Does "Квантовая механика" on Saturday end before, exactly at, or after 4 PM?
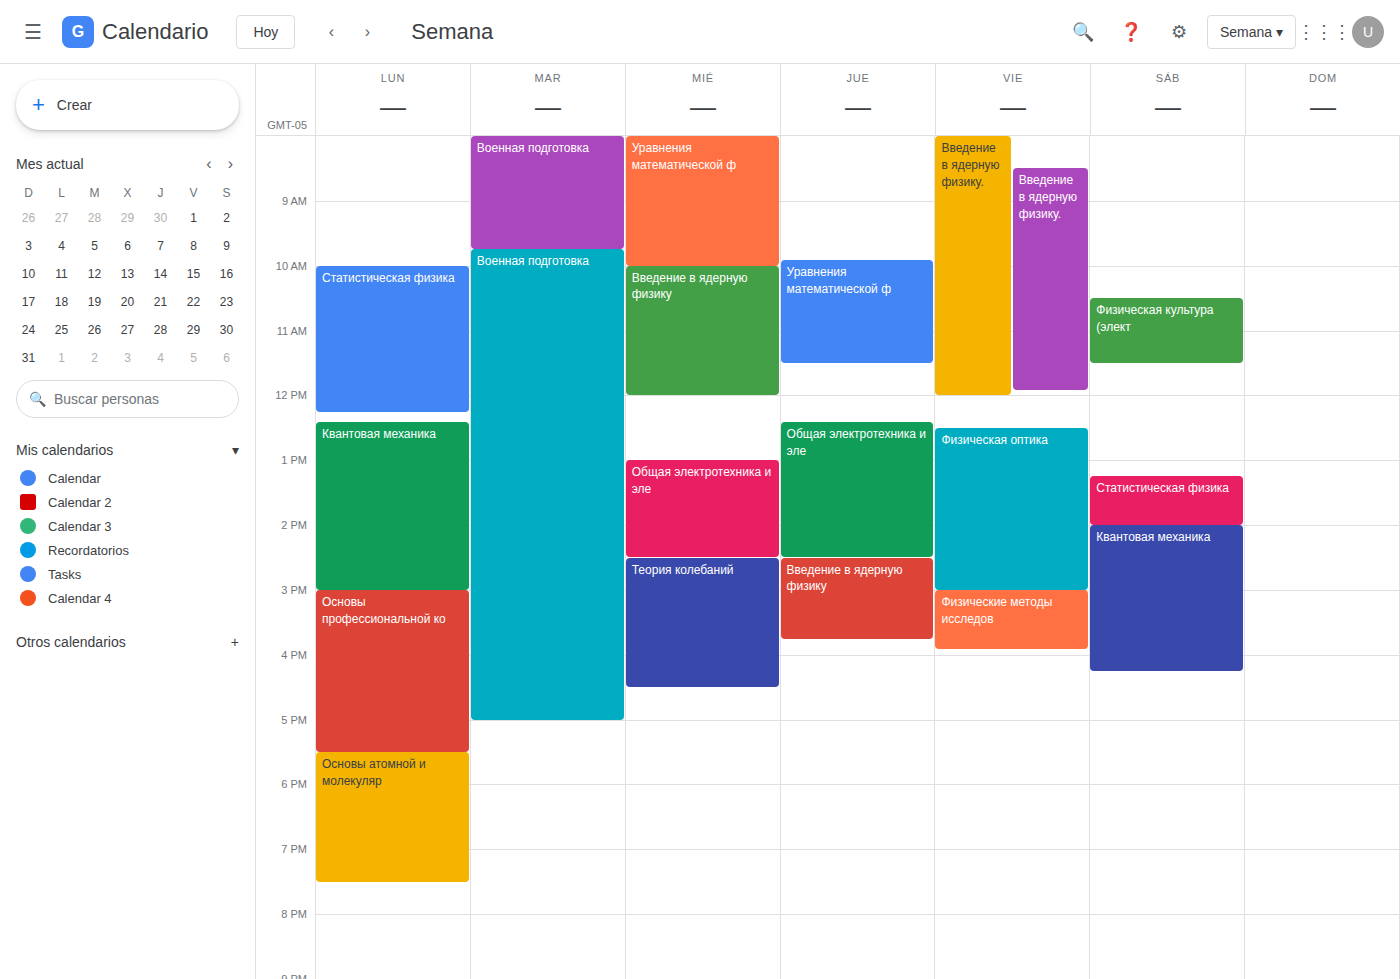
4:15 PM -- after 4 PM, 15 minutes below the 4 PM line.